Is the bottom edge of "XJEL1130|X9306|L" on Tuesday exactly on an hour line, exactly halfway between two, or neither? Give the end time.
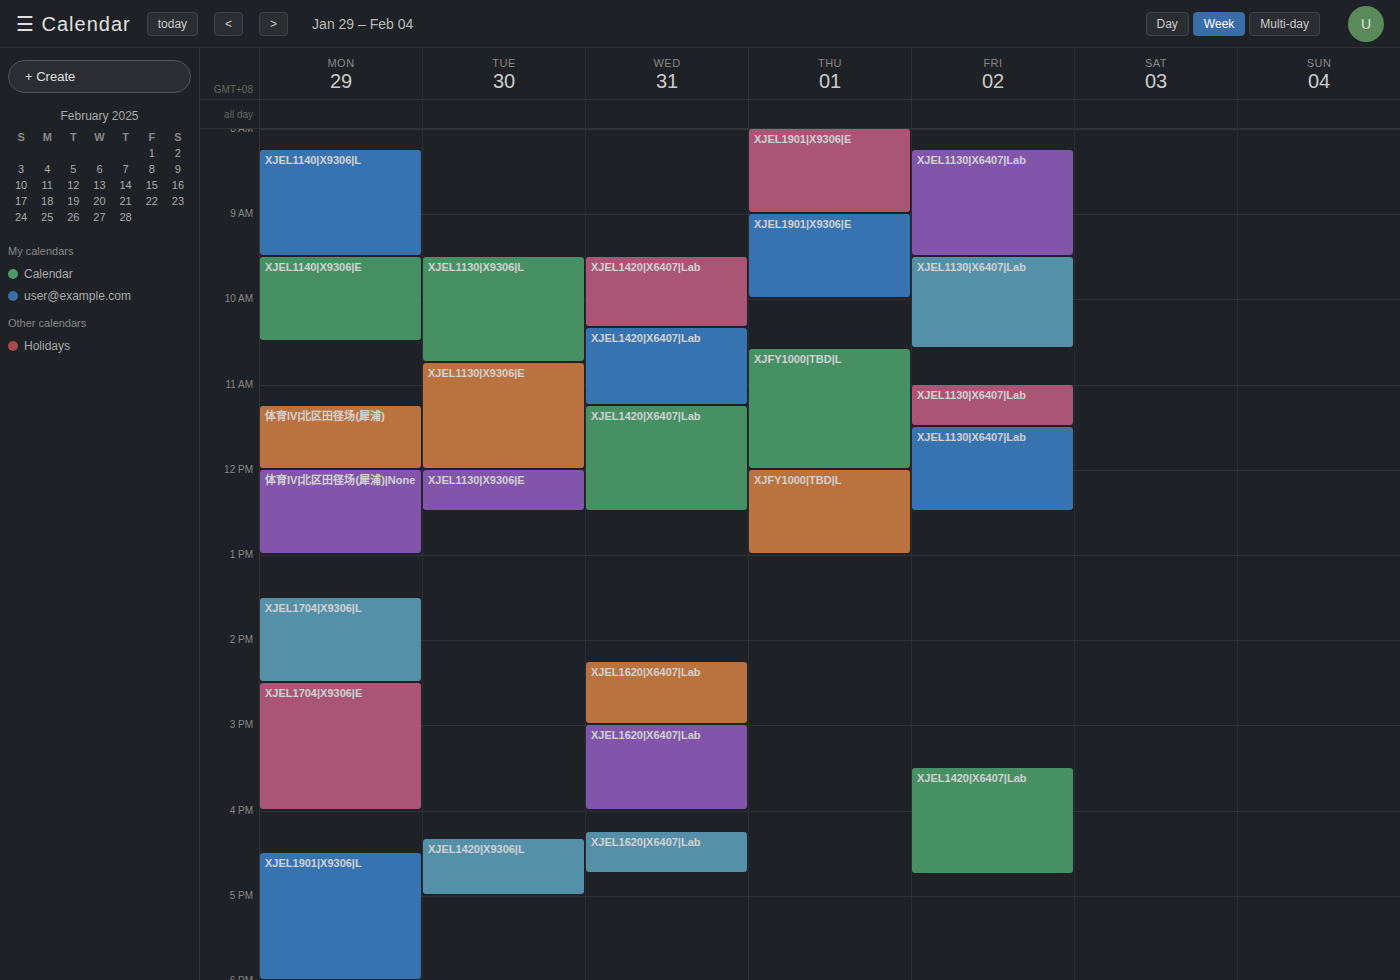
10:45 AM -- neither: three quarters of the way from the 10 AM line to the 11 AM line.